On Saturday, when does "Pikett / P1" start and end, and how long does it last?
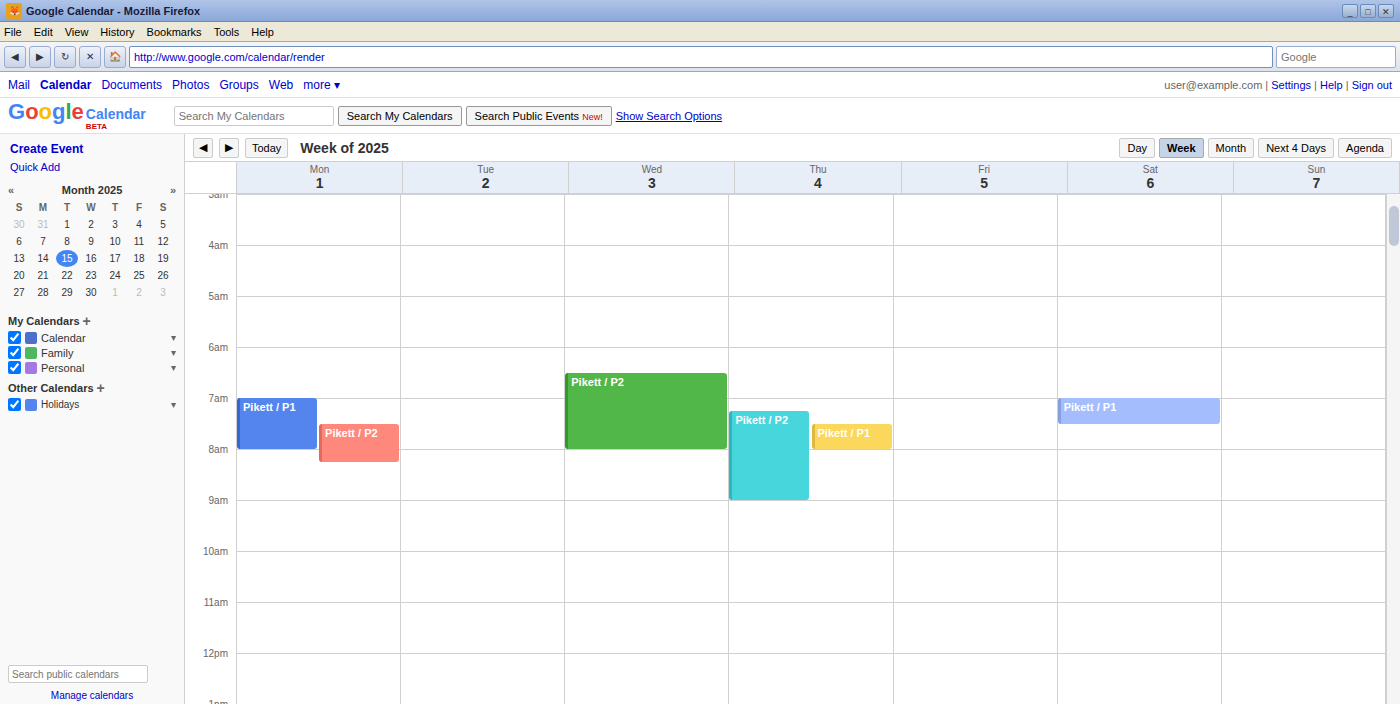
07:00 to 07:30, 30 minutes